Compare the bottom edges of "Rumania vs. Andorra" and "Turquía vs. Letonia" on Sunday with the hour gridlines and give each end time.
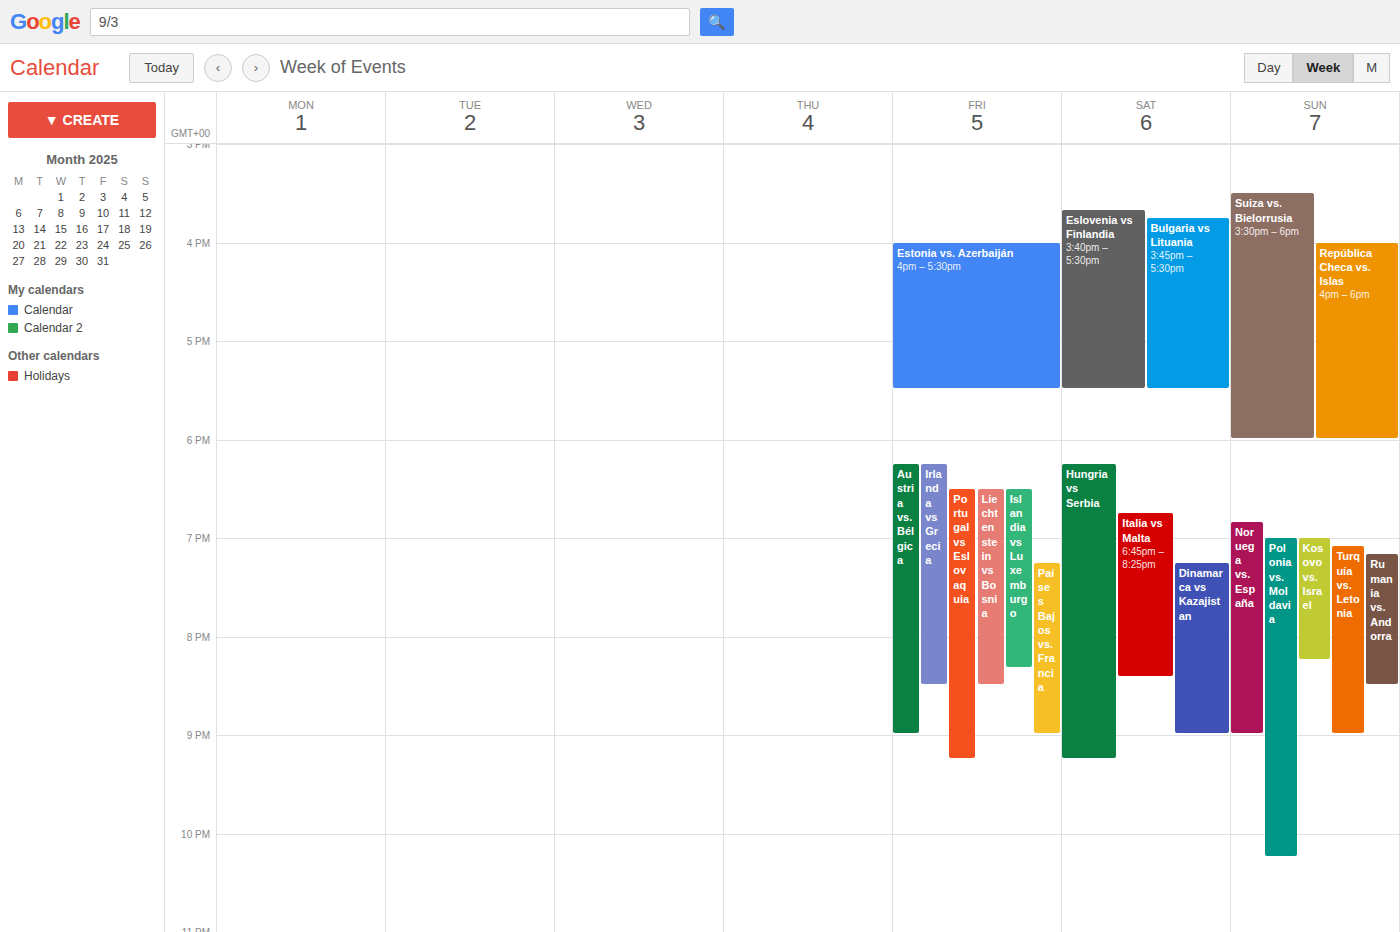
"Rumania vs. Andorra": 8:30 PM, halfway between the 8 PM and 9 PM lines. "Turquía vs. Letonia": 9:00 PM, exactly on the 9 PM line.